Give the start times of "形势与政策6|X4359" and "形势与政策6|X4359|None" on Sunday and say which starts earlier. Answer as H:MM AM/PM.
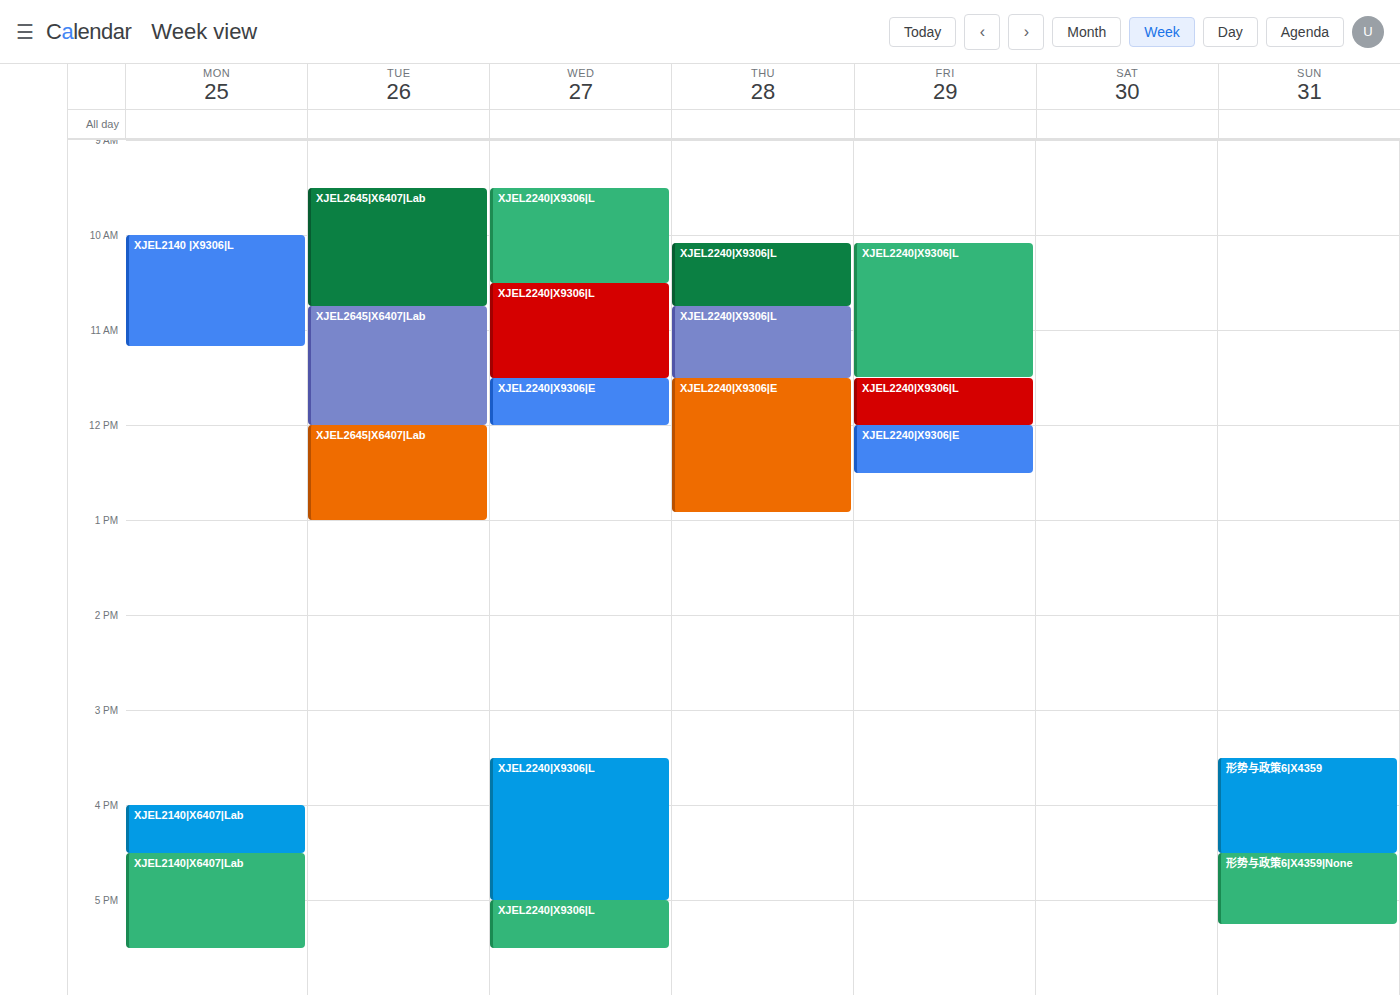
"形势与政策6|X4359" 3:30 PM; "形势与政策6|X4359|None" 4:30 PM.